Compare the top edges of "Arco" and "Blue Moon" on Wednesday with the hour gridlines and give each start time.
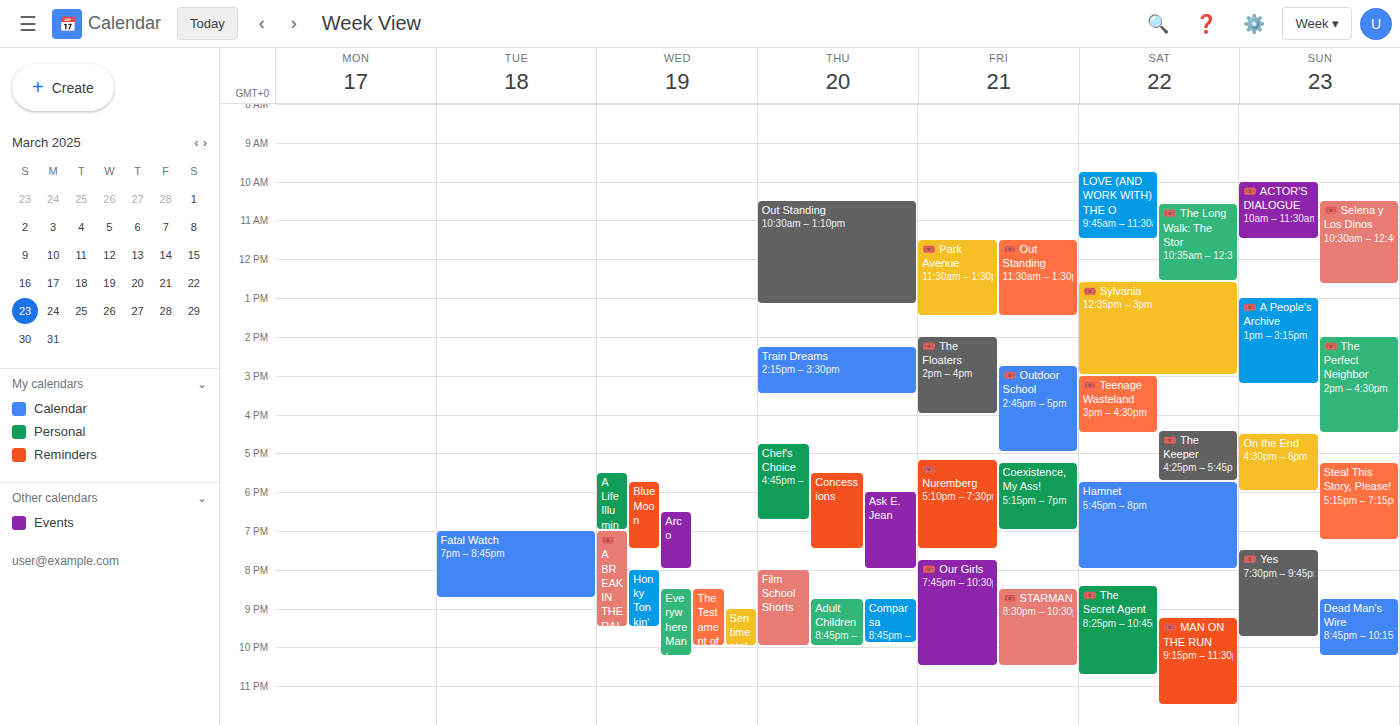
"Arco": 6:30 PM, halfway between the 6 PM and 7 PM lines. "Blue Moon": 5:45 PM, neither: three quarters of the way from the 5 PM line to the 6 PM line.